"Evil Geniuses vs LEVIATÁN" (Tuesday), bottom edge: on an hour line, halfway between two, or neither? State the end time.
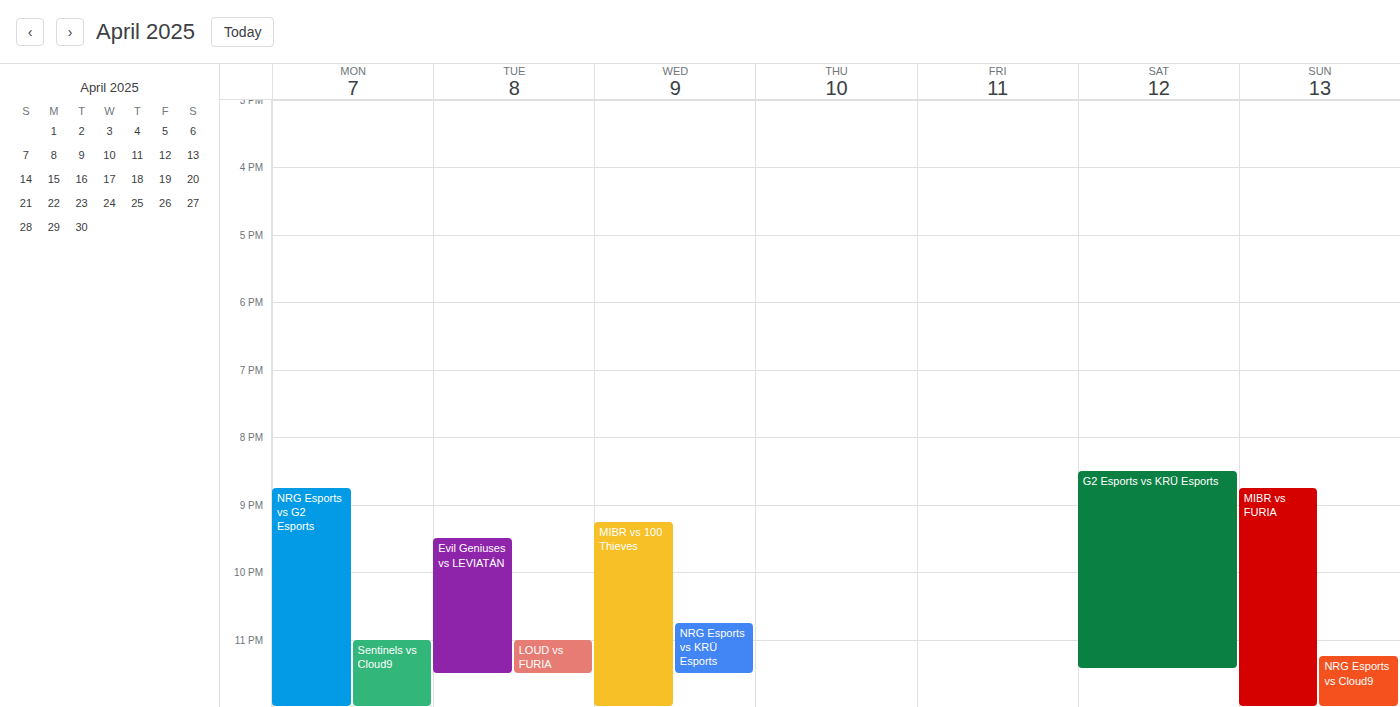
11:30 PM -- halfway between the 11 PM and 12 AM lines.